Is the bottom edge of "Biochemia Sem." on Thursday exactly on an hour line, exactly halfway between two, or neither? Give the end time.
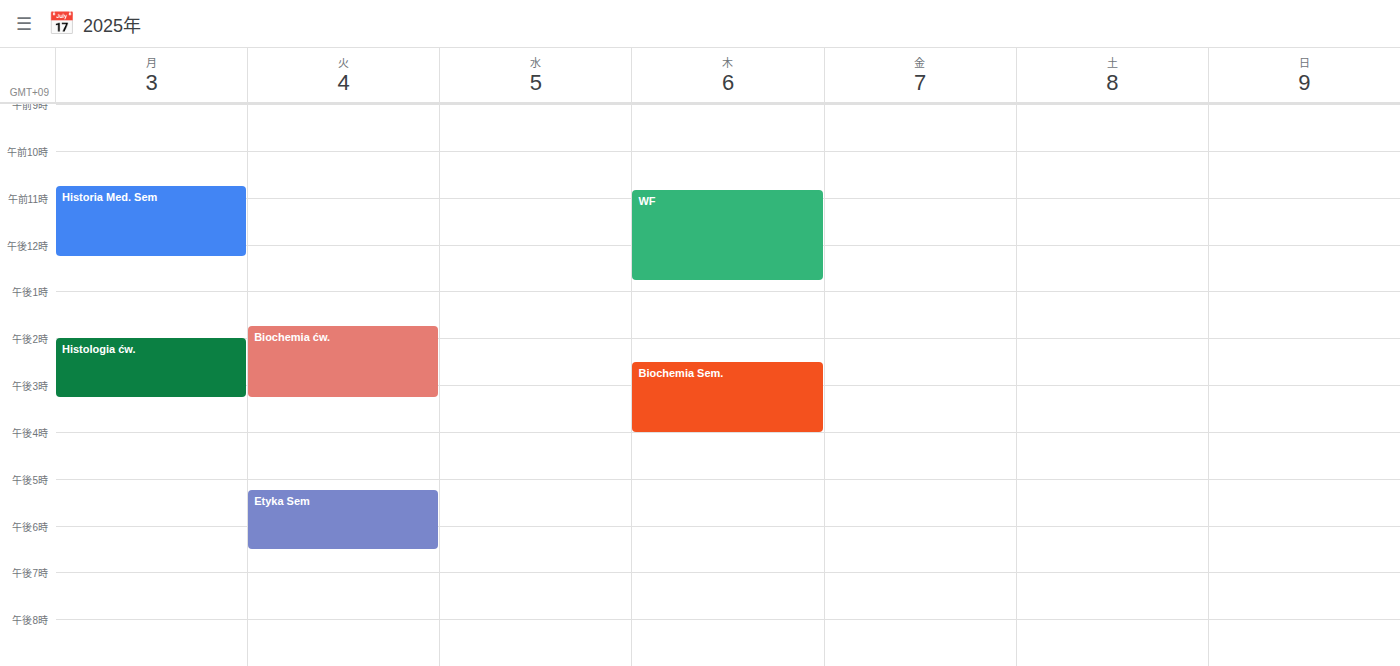
4:00 PM -- exactly on the 4 PM line.